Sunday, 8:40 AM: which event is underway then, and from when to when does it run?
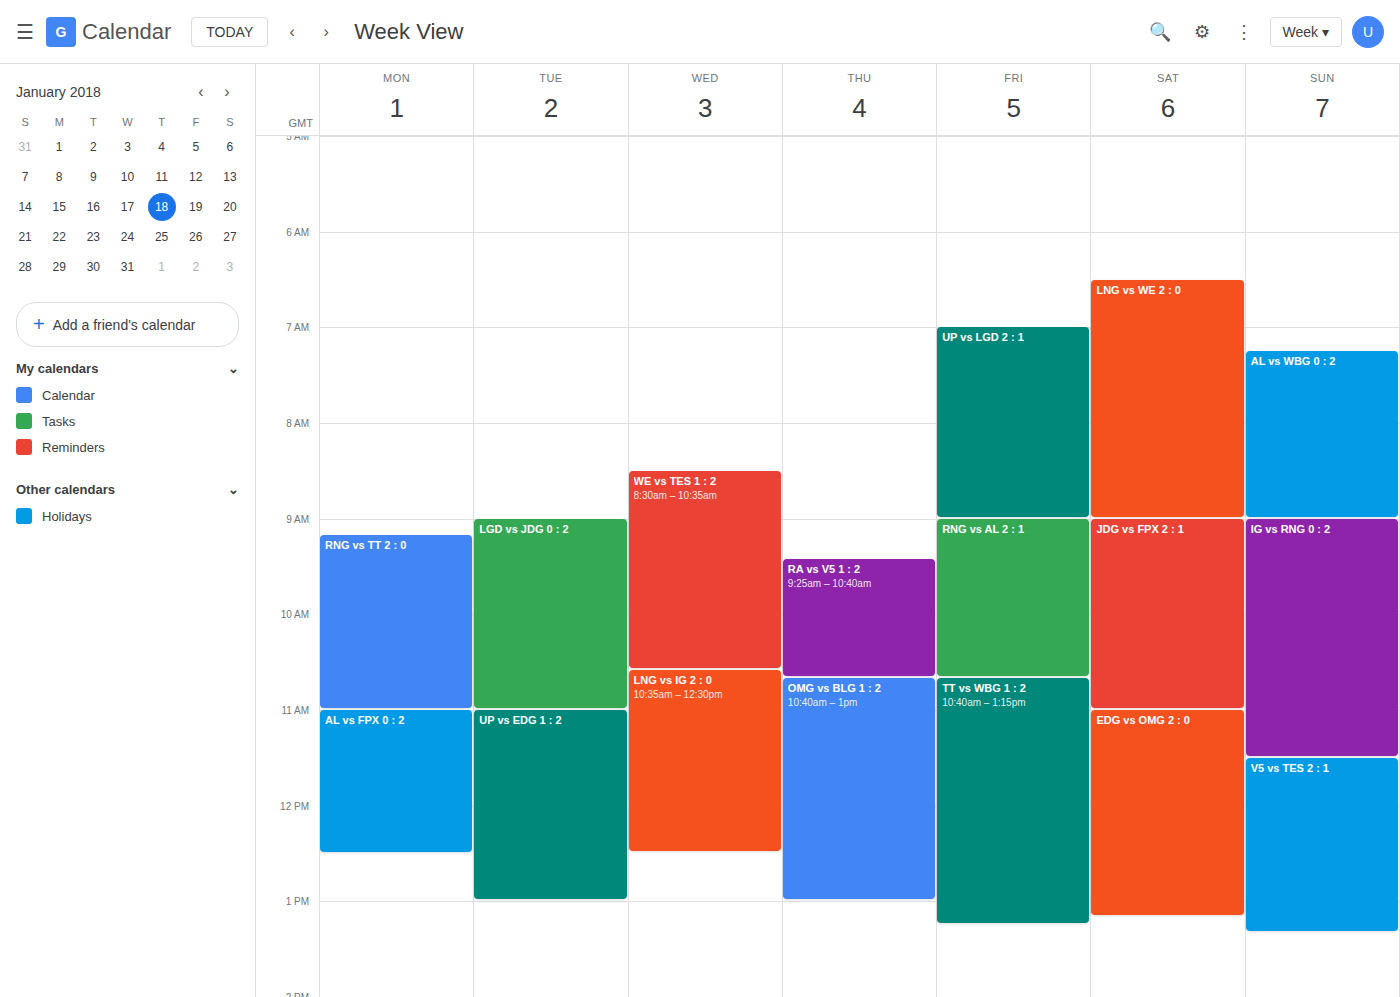
"AL vs WBG 0 : 2", 7:15 AM to 9:00 AM